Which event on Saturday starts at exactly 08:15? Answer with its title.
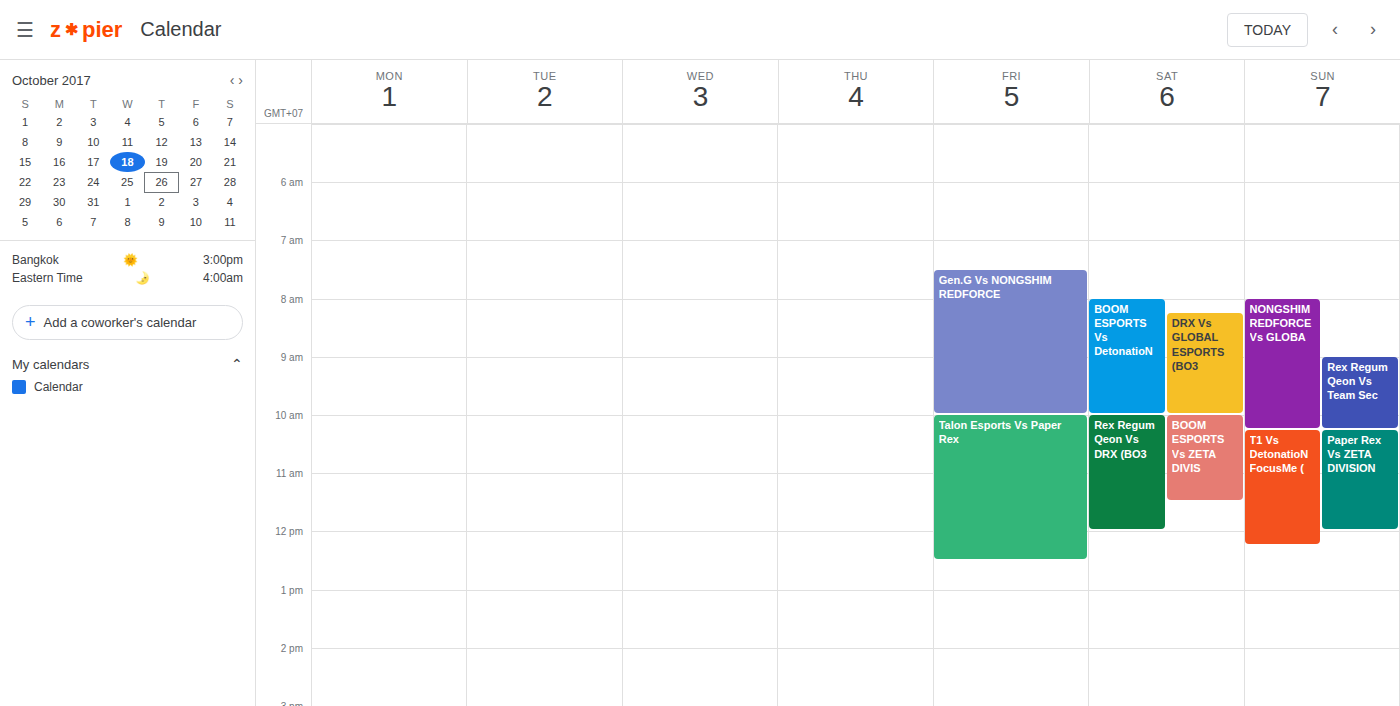
"DRX Vs GLOBAL ESPORTS (BO3"